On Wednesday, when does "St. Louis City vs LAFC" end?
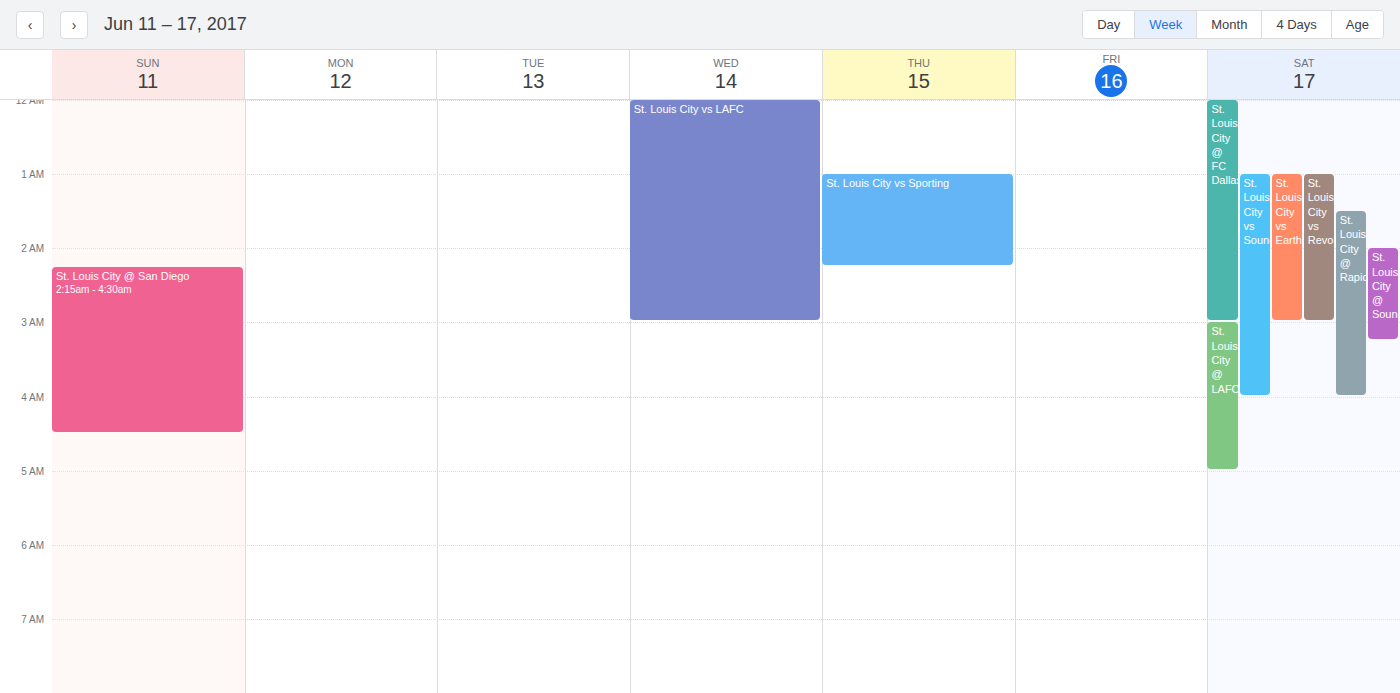
3:00 AM